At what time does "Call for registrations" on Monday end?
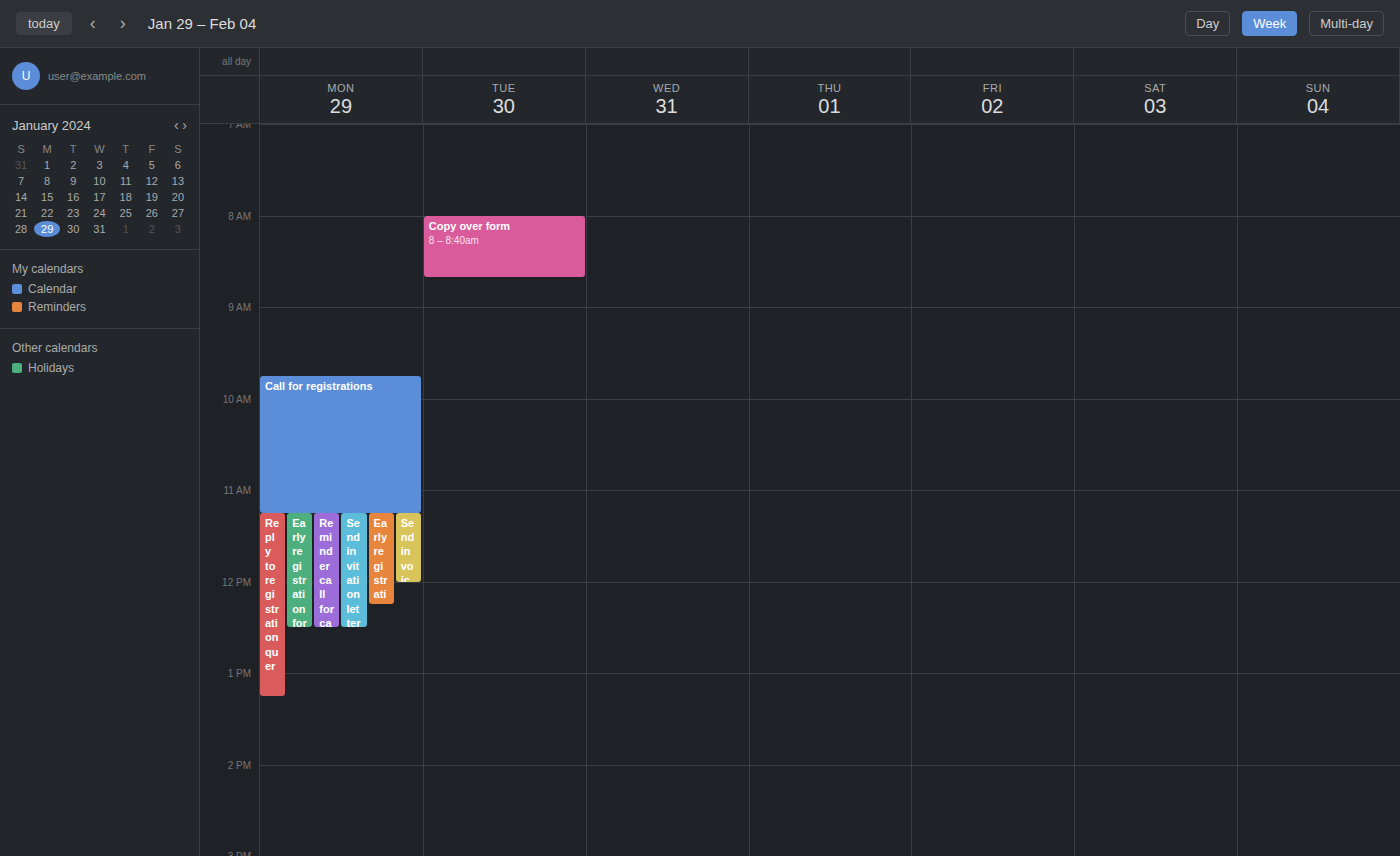
11:15 AM